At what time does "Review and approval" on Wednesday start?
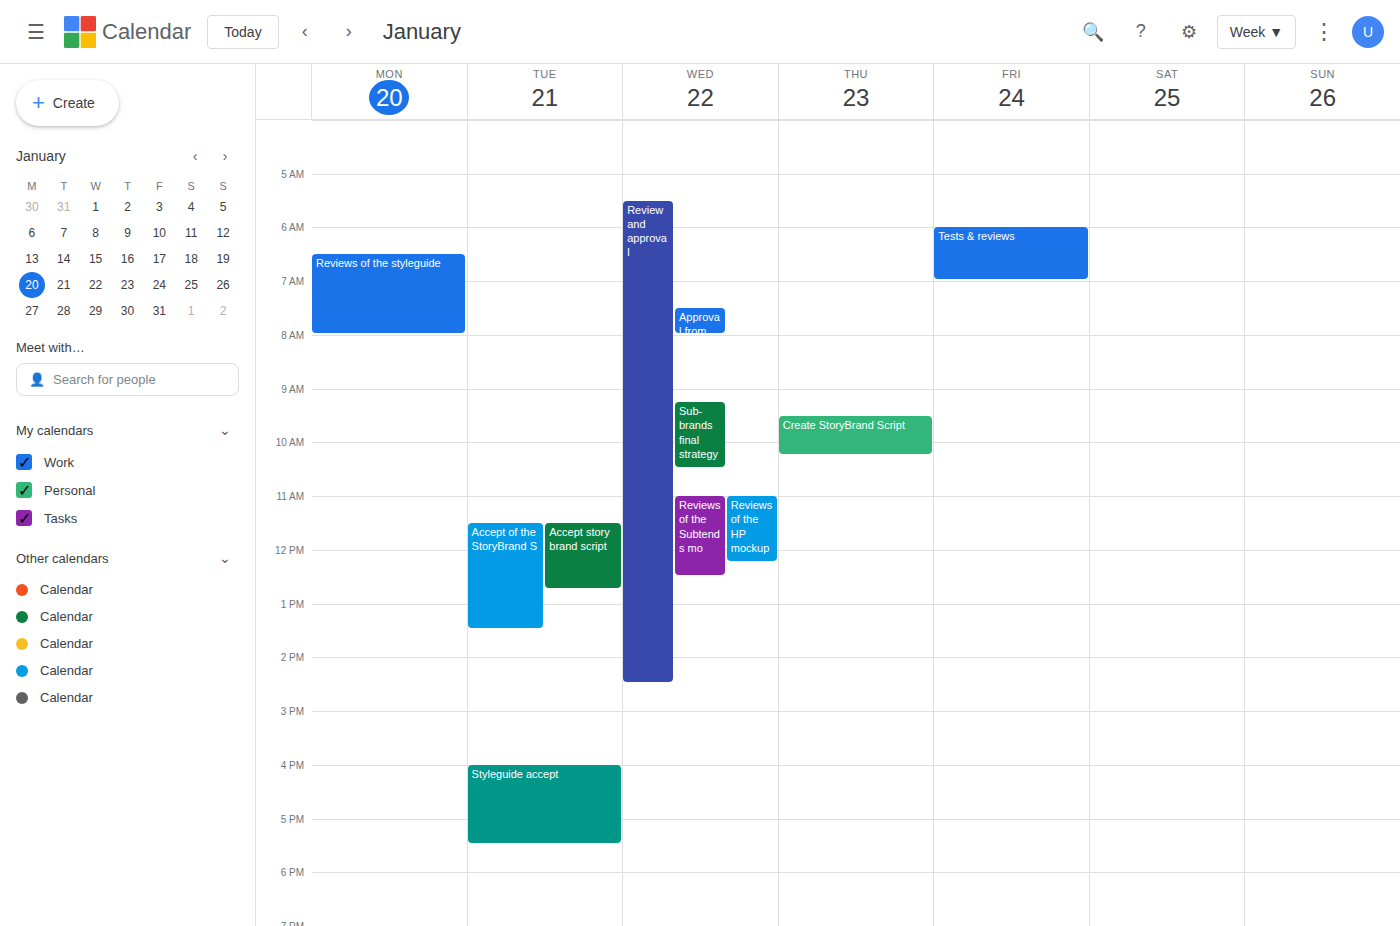
5:30 AM